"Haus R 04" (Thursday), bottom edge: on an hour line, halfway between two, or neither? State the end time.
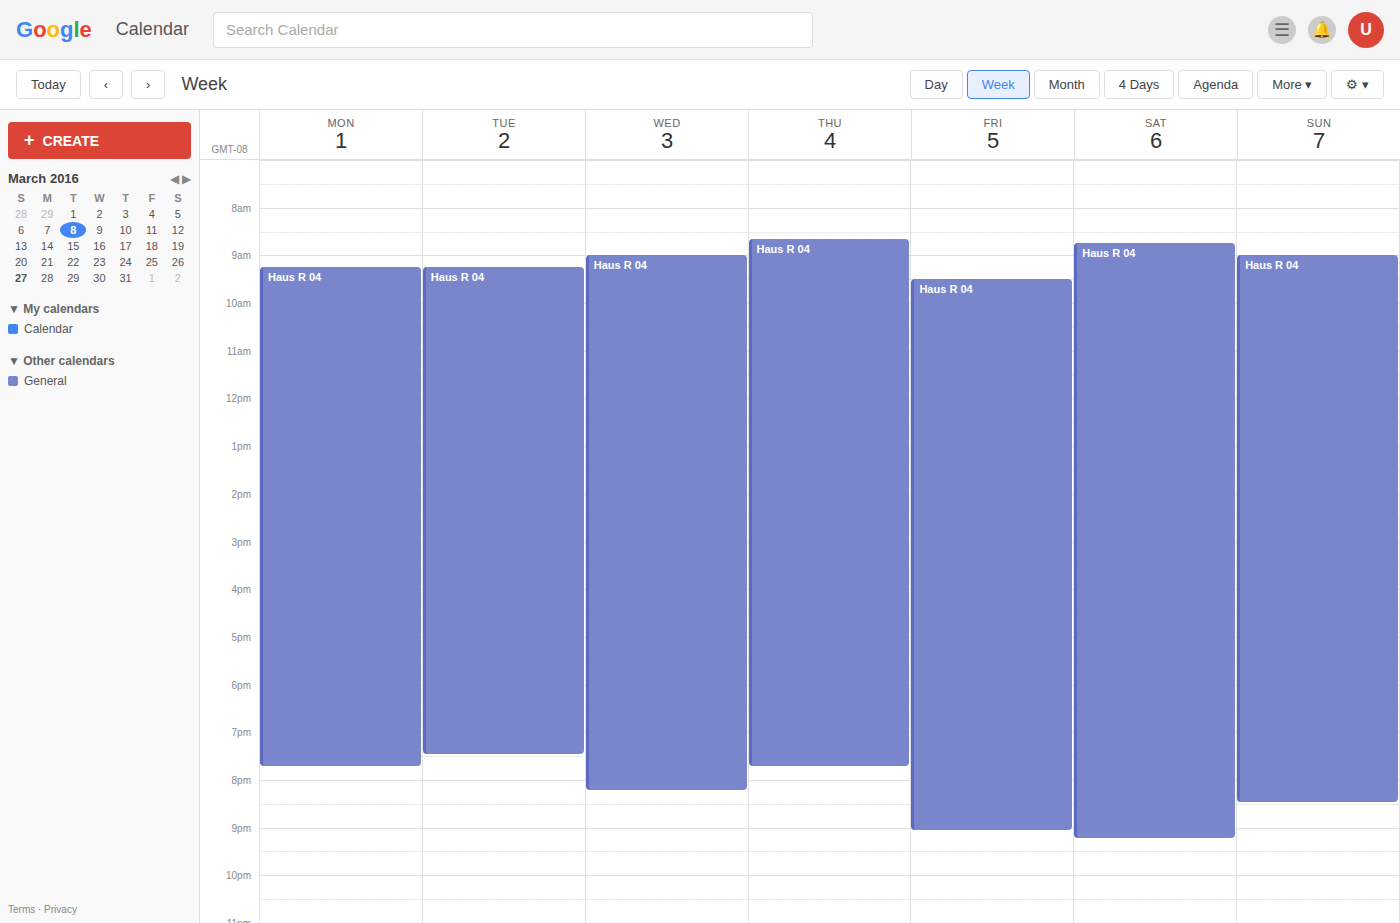
7:45 PM -- neither: three quarters of the way from the 7 PM line to the 8 PM line.